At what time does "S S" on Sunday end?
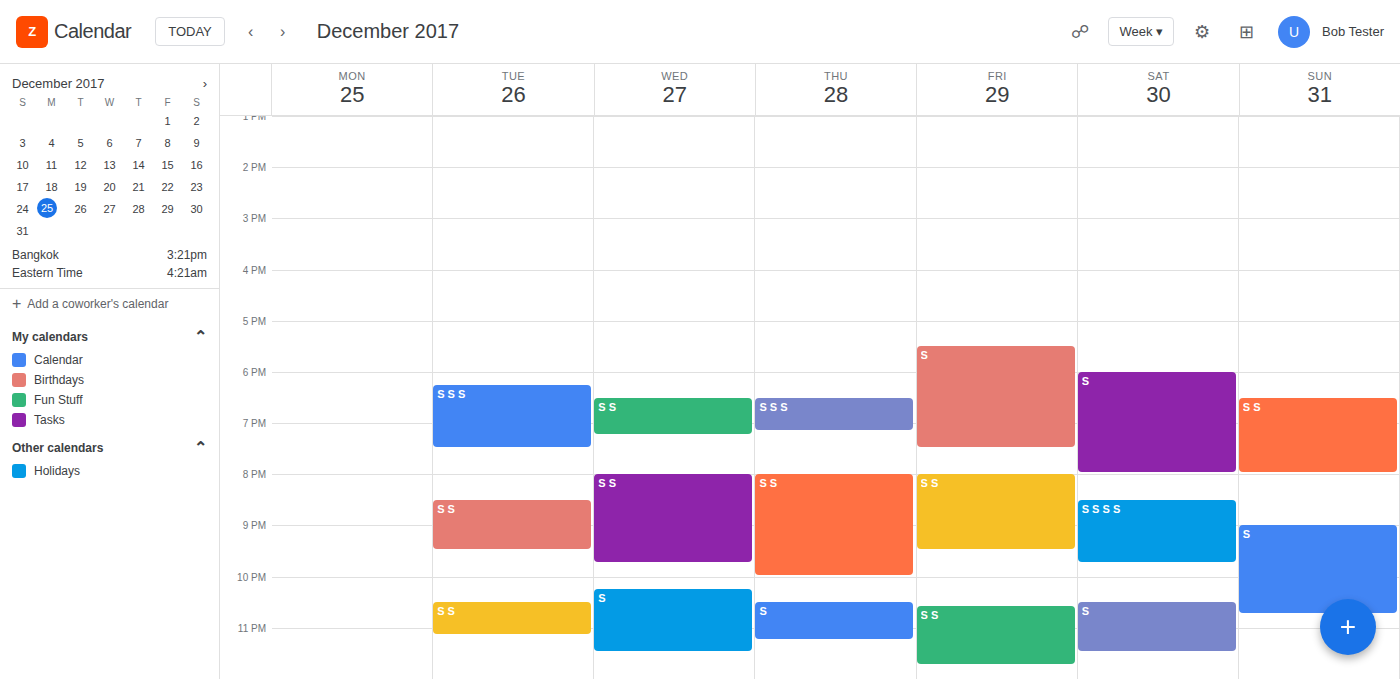
8:00 PM